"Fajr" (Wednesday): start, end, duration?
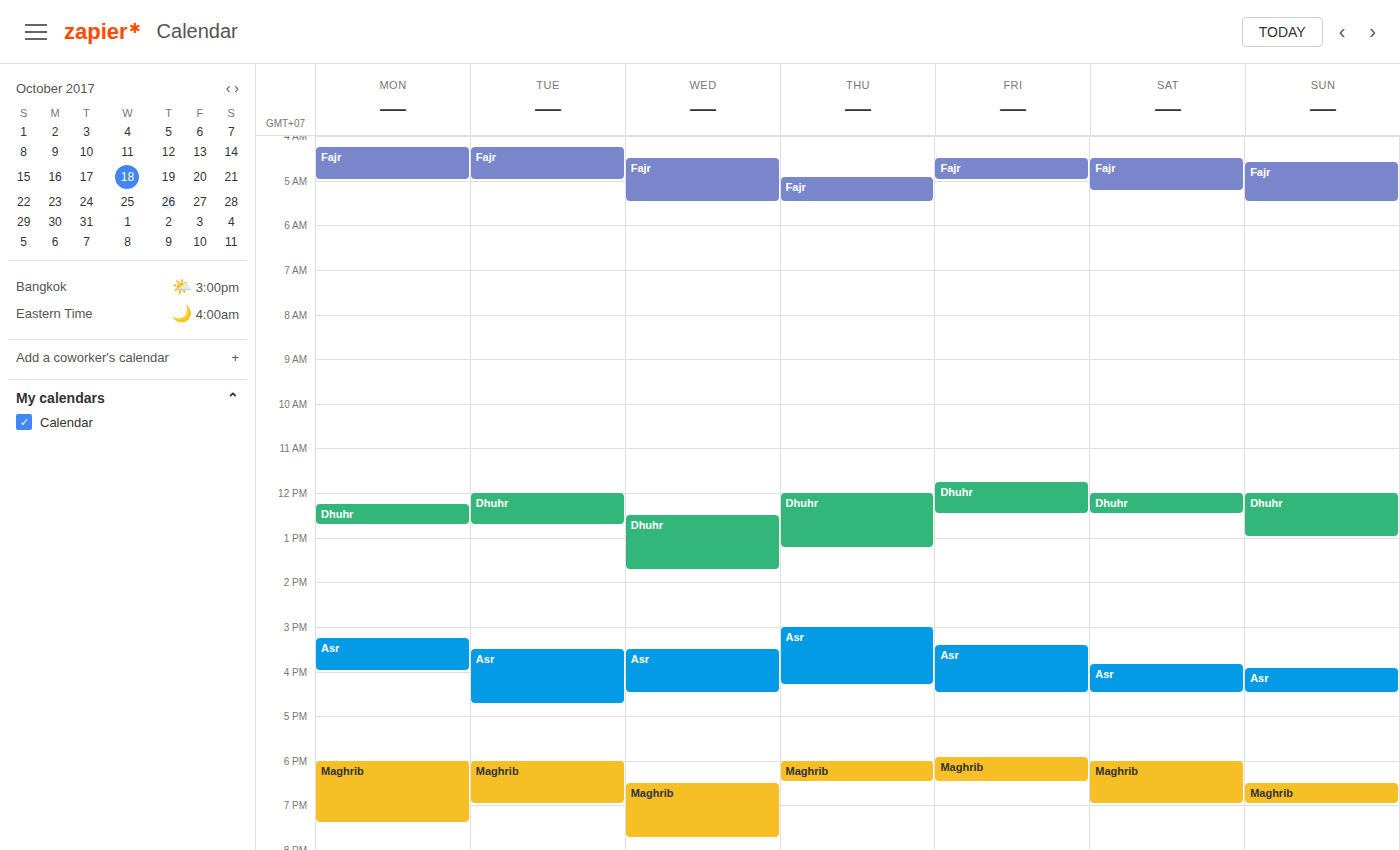
4:30 AM to 5:30 AM, 1 hour